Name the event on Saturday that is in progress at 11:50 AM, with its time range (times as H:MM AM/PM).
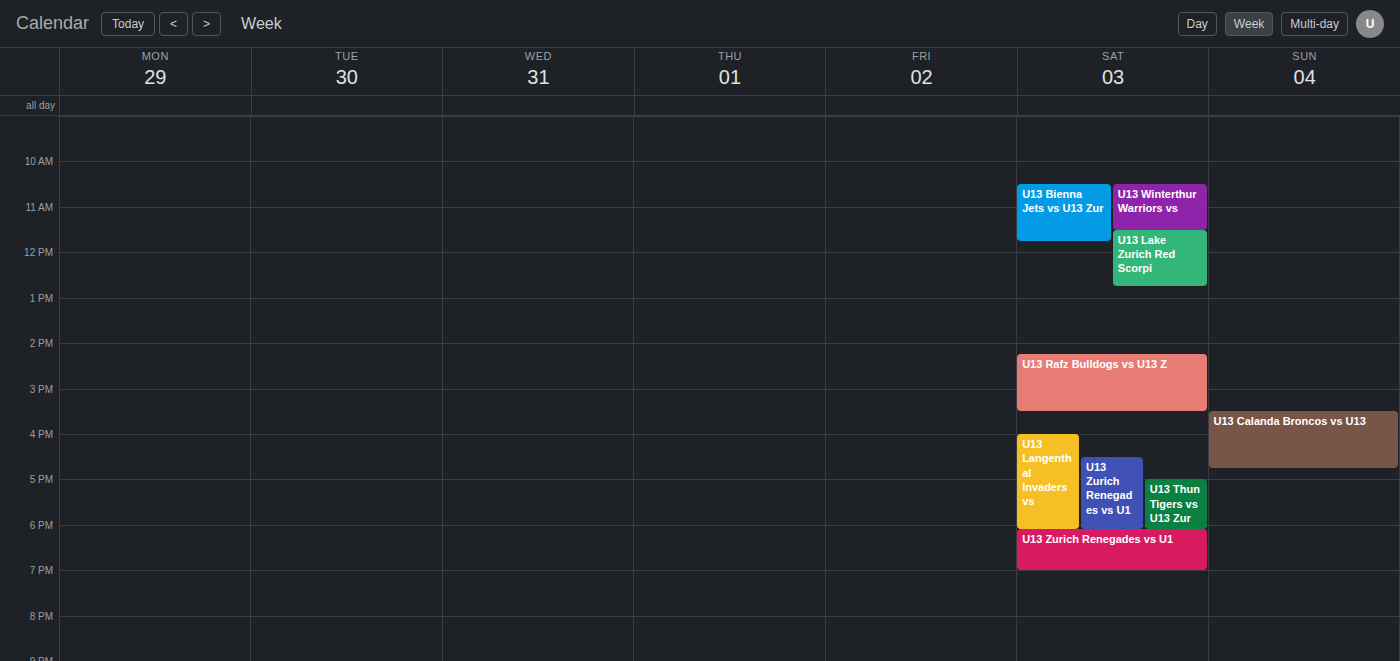
"U13 Lake Zurich Red Scorpi", 11:30 AM to 12:45 PM